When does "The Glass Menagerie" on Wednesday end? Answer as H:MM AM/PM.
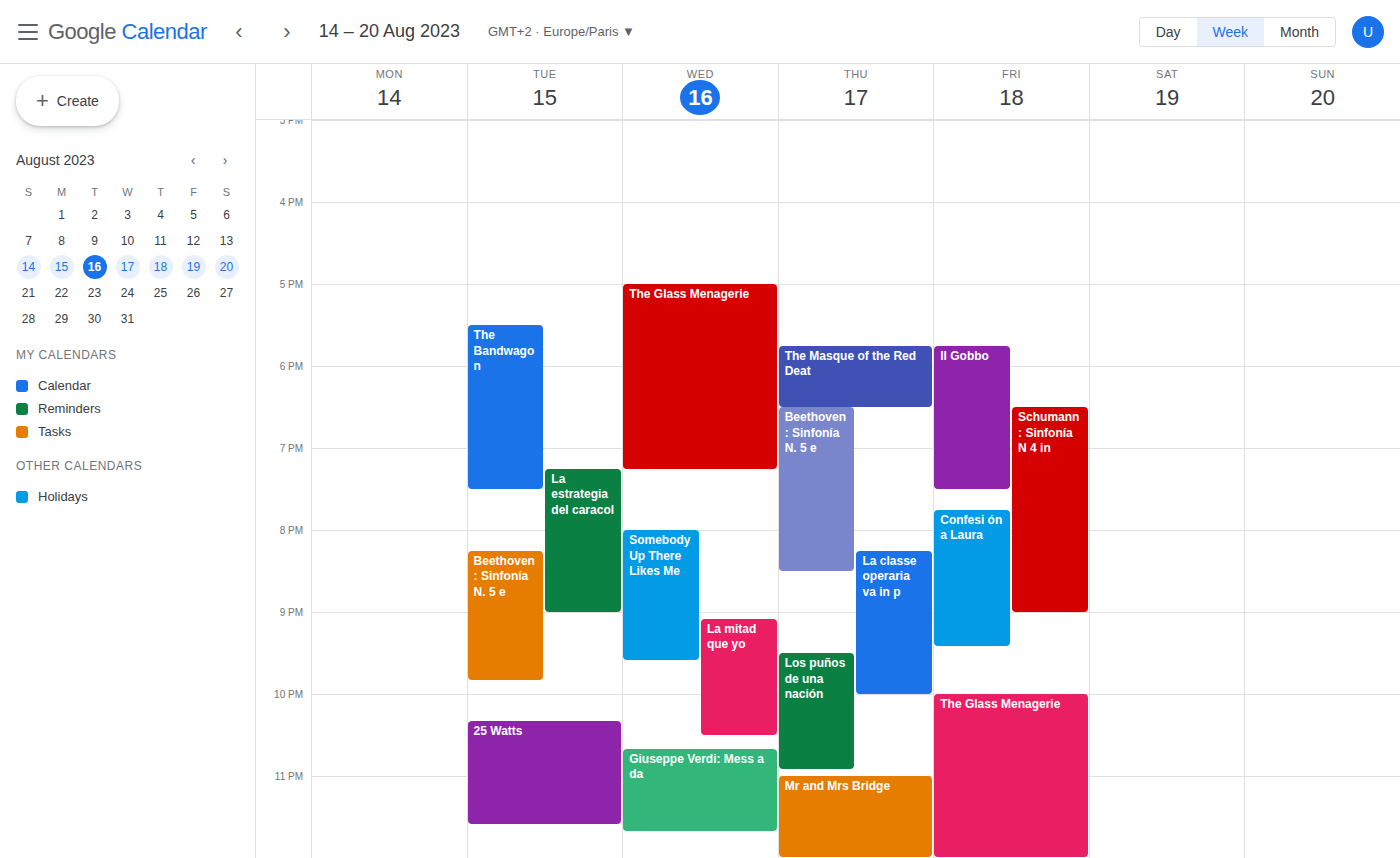
7:15 PM